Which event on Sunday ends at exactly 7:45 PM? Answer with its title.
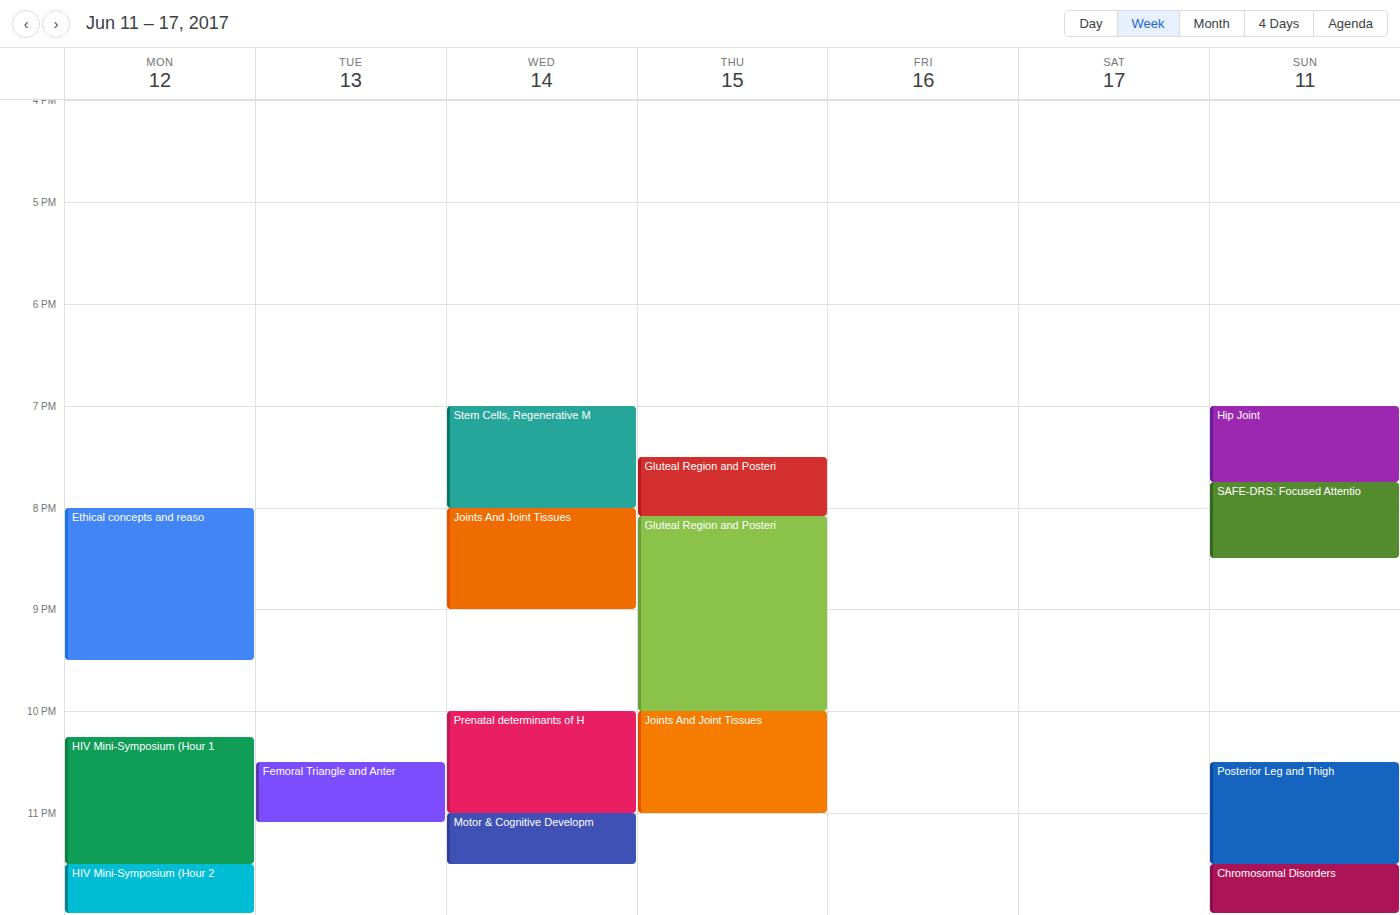
"Hip Joint"